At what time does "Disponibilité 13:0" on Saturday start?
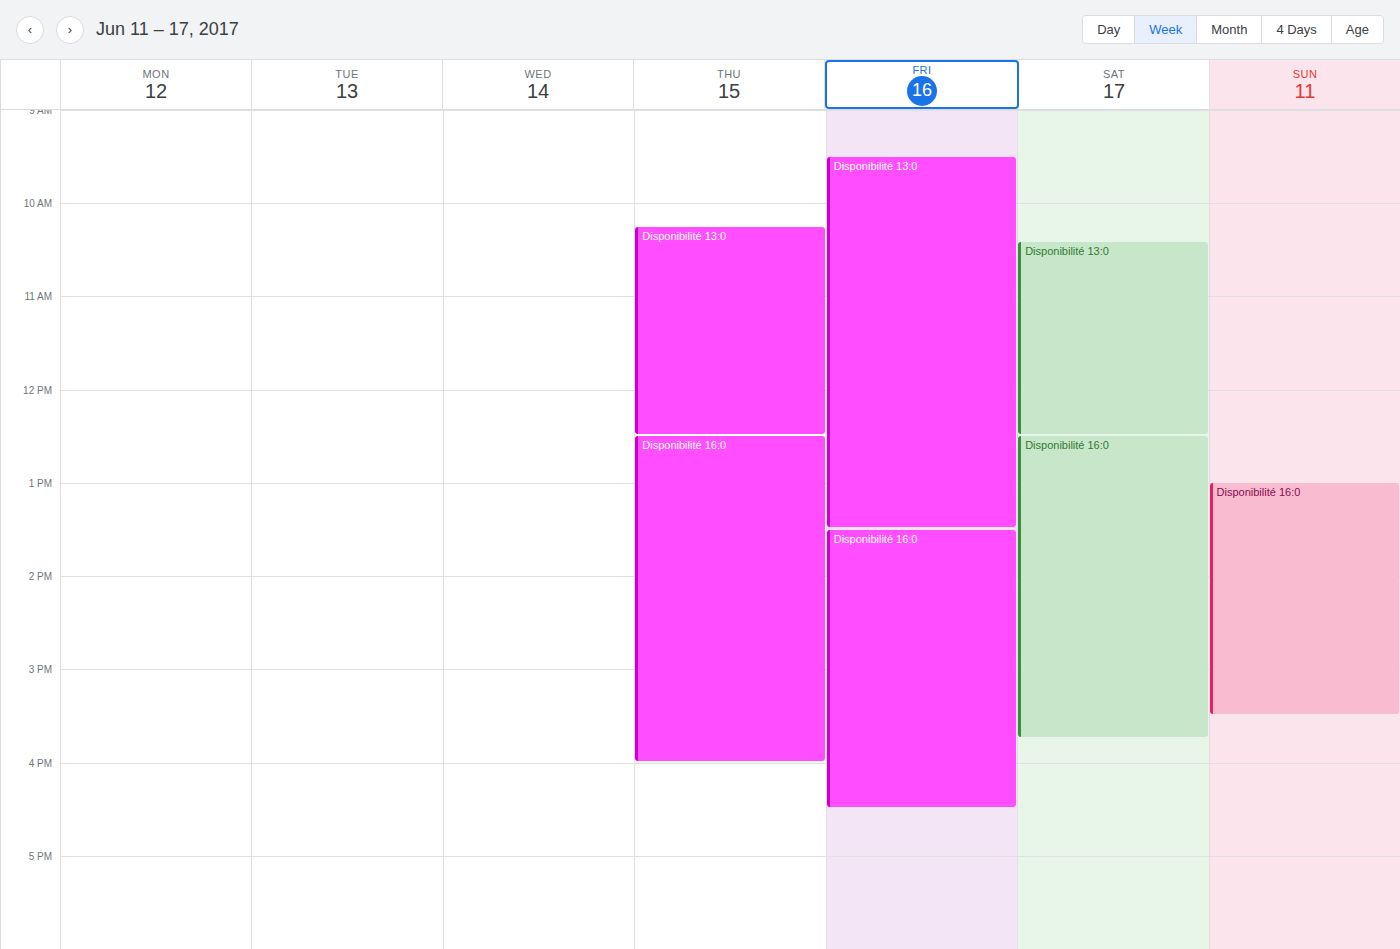
10:25 AM